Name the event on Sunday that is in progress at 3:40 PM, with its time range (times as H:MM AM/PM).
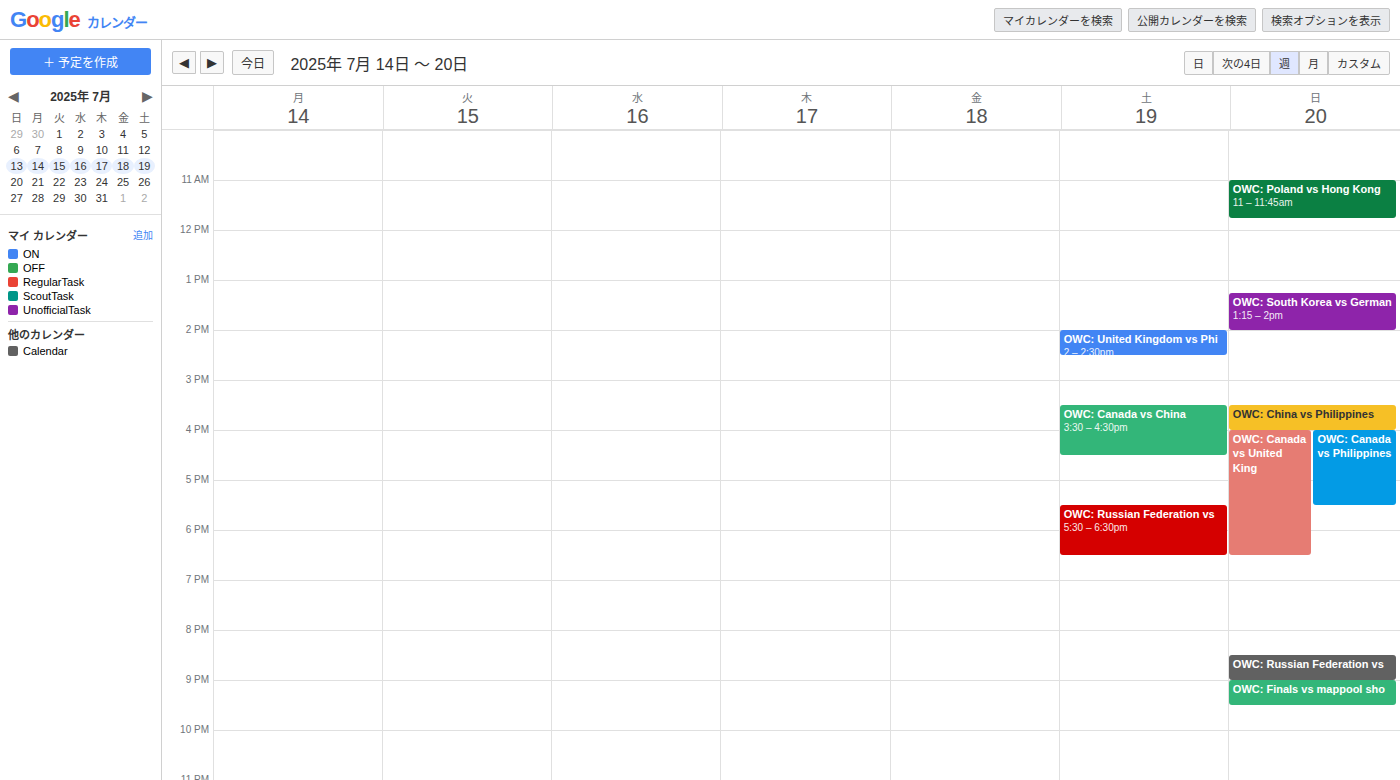
"OWC: China vs Philippines", 3:30 PM to 4:00 PM